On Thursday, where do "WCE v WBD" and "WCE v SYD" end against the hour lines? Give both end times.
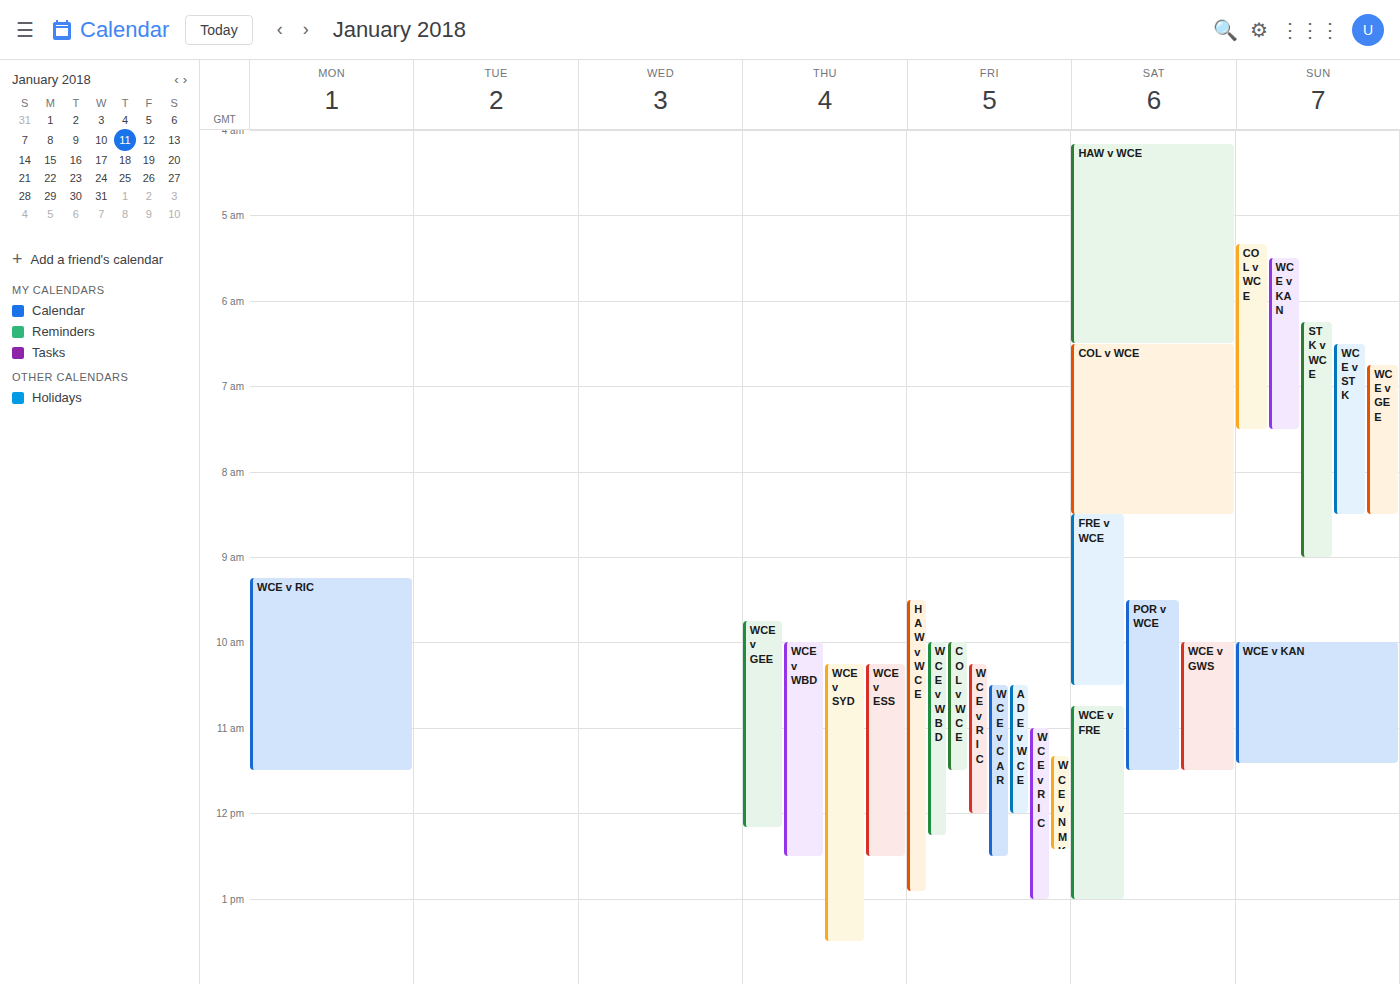
"WCE v WBD": 12:30 PM, halfway between the 12 PM and 1 PM lines. "WCE v SYD": 1:30 PM, halfway between the 1 PM and 2 PM lines.